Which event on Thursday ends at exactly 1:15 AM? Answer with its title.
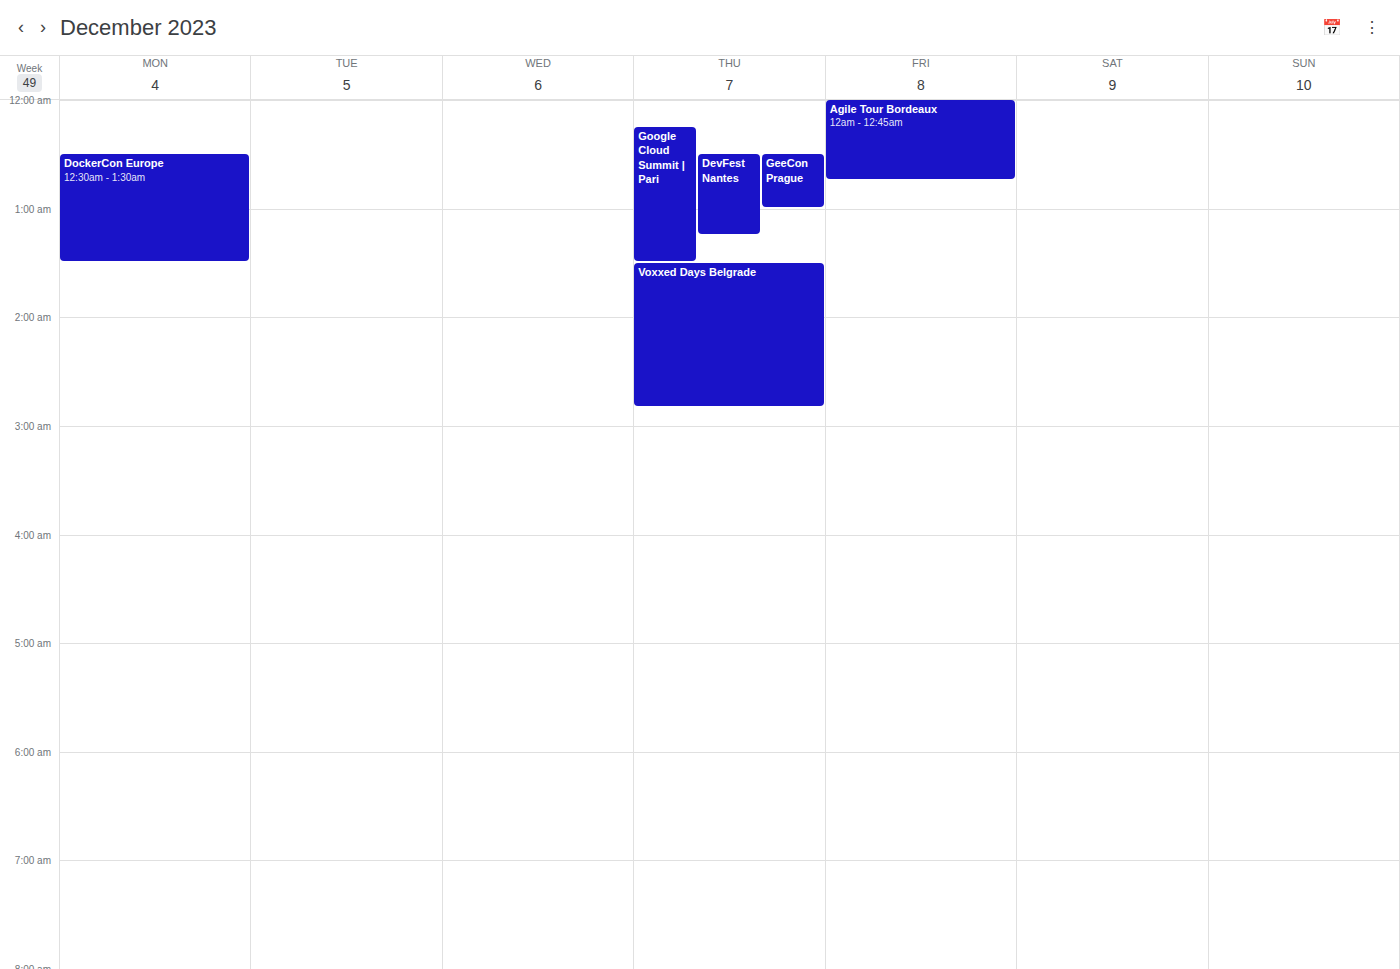
"DevFest Nantes"